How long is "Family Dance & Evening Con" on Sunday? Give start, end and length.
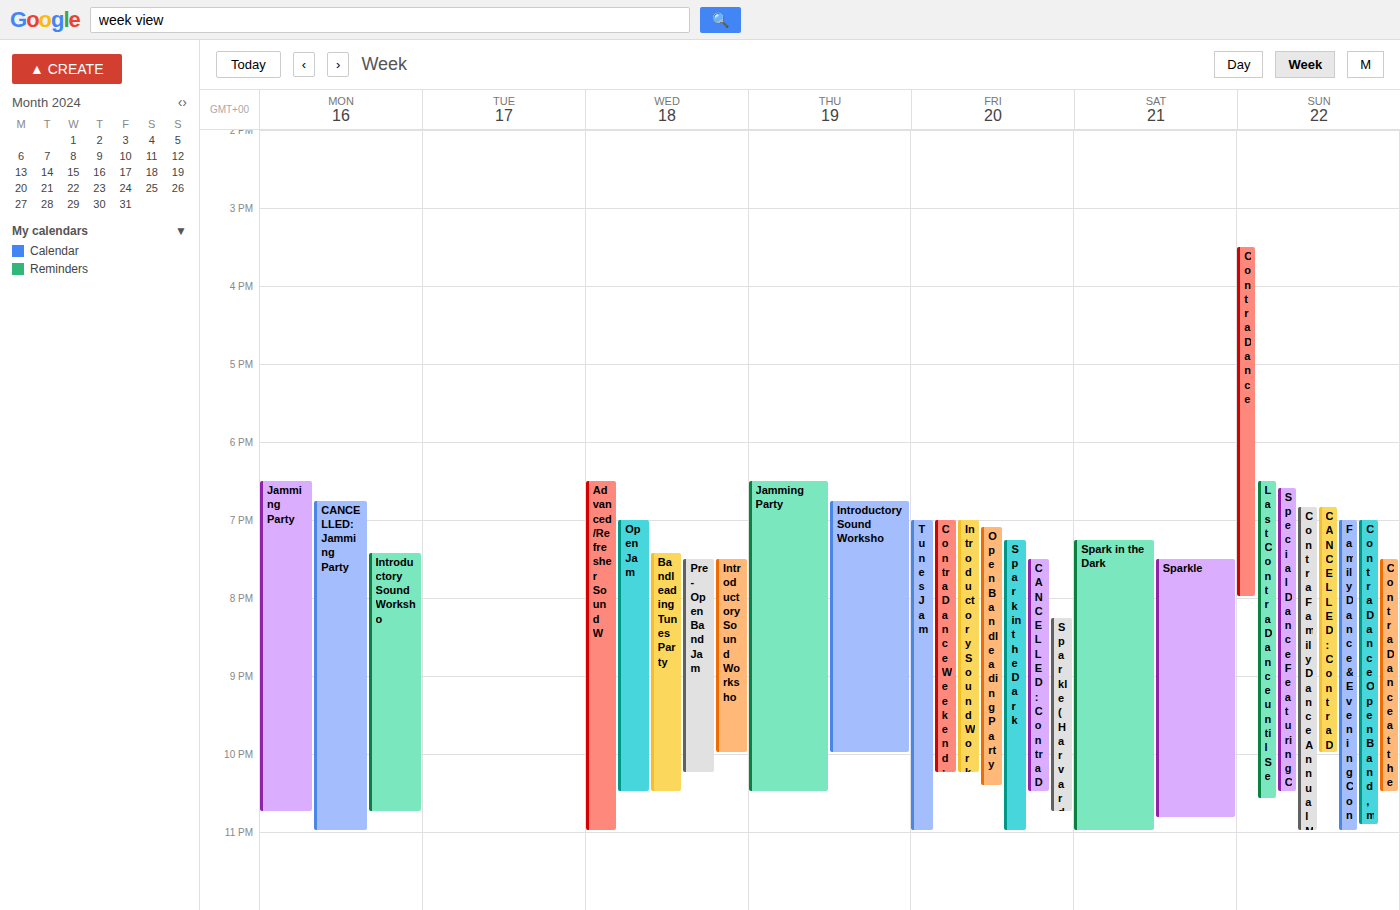
7:00 PM to 11:00 PM, 4 hours